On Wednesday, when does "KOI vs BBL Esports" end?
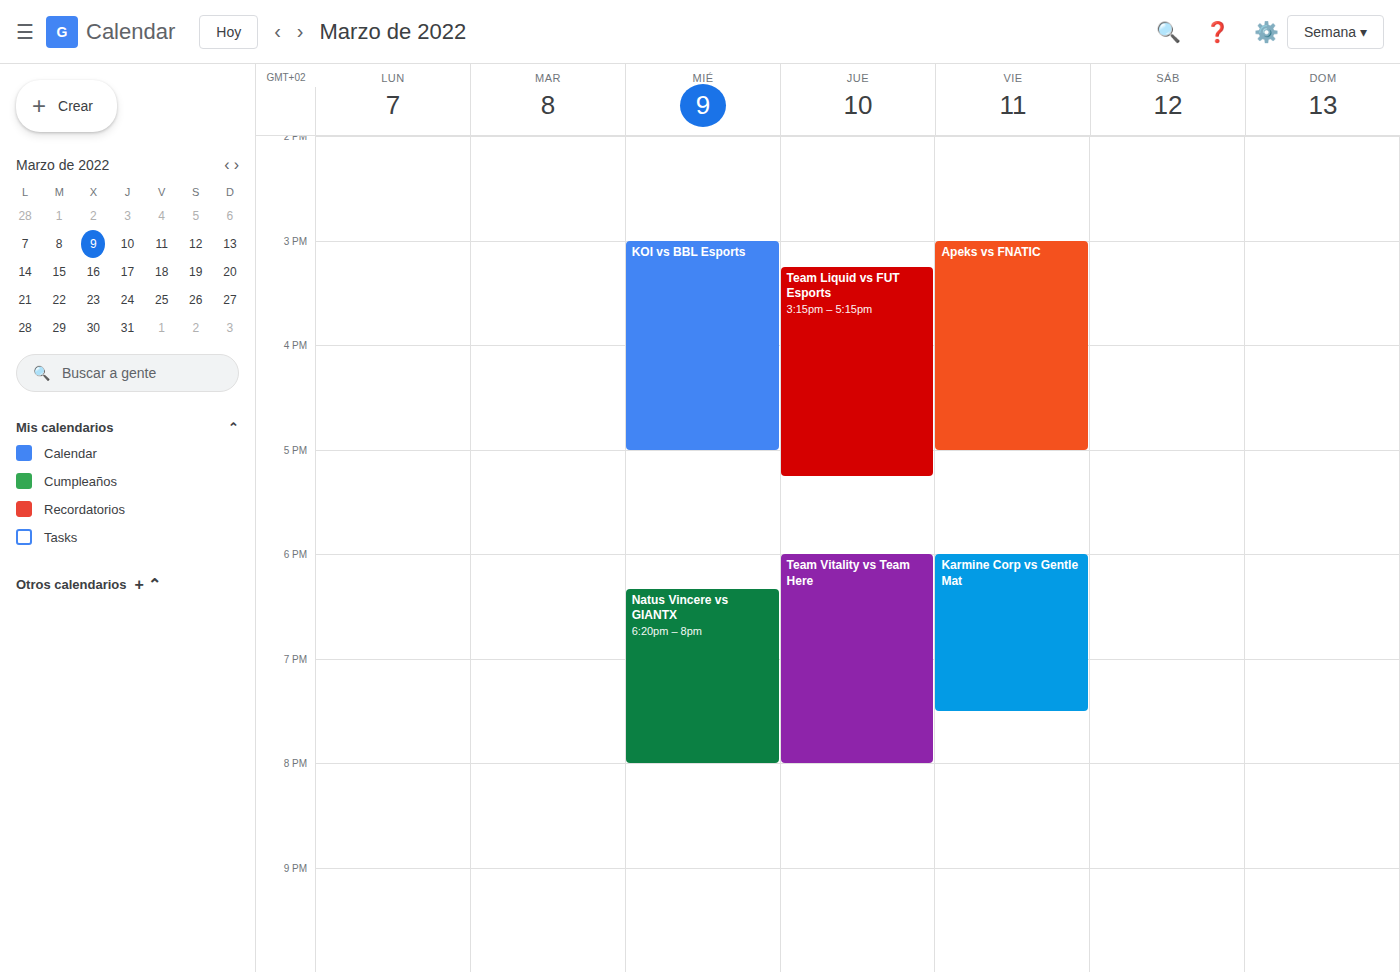
5:00 PM